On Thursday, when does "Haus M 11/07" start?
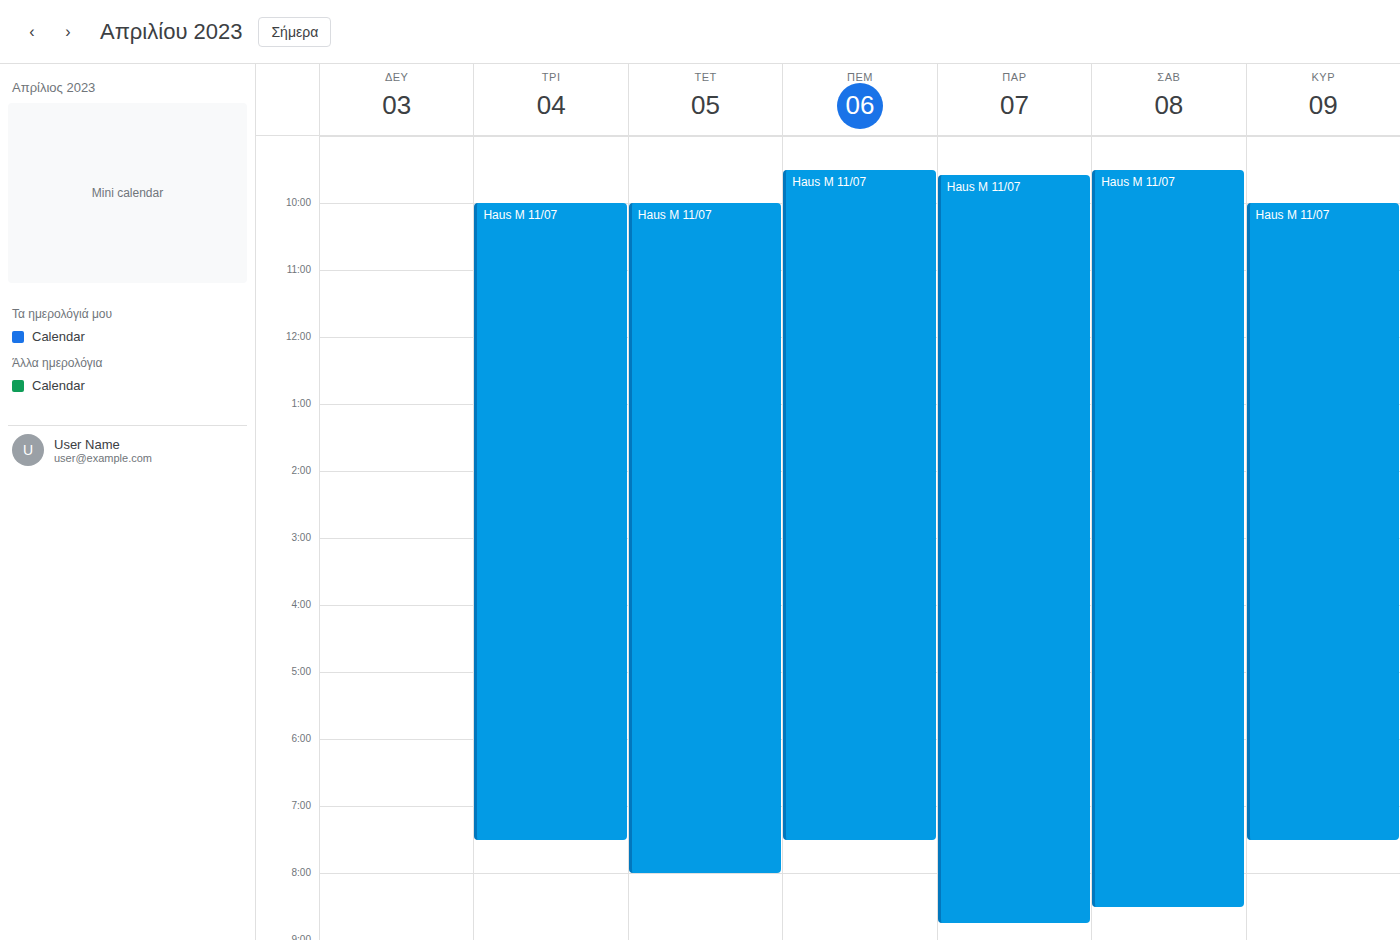
9:30 AM